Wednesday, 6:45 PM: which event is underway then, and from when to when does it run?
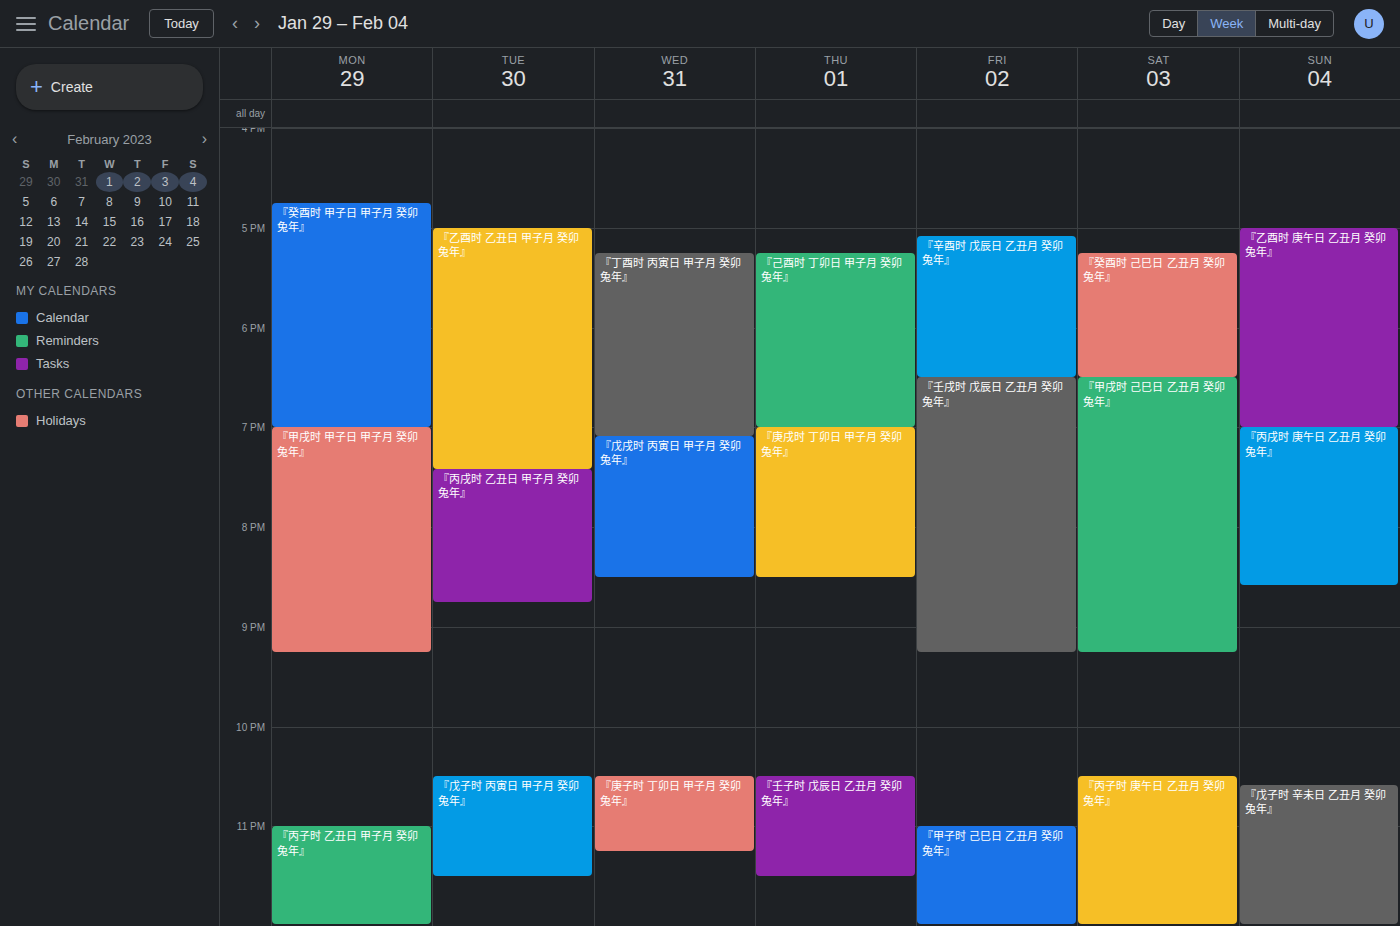
"『丁酉时 丙寅日 甲子月 癸卯兔年』", 5:15 PM to 7:05 PM